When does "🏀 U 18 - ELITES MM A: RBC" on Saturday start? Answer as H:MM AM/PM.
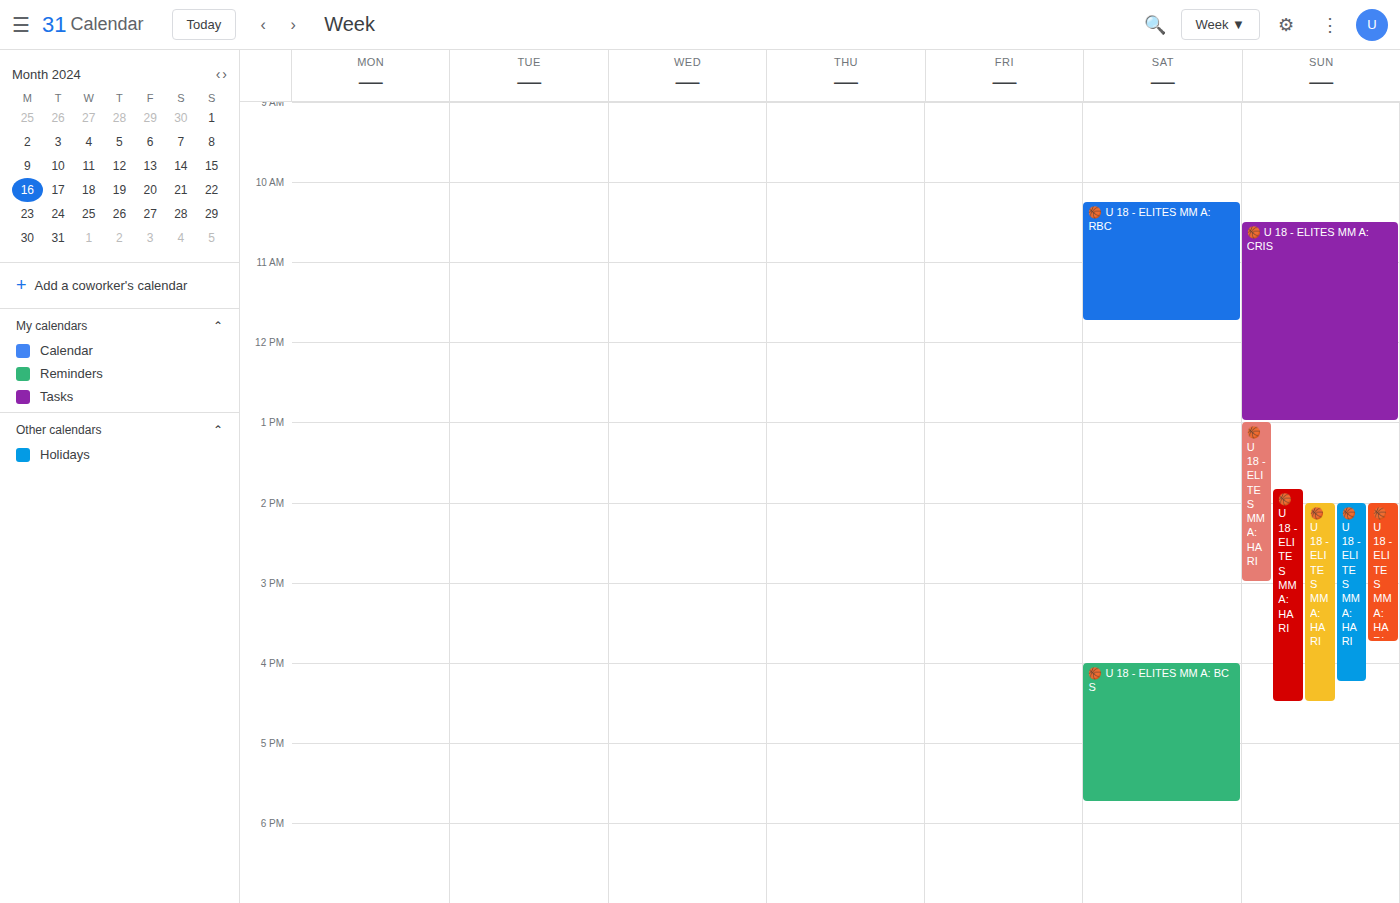
10:15 AM